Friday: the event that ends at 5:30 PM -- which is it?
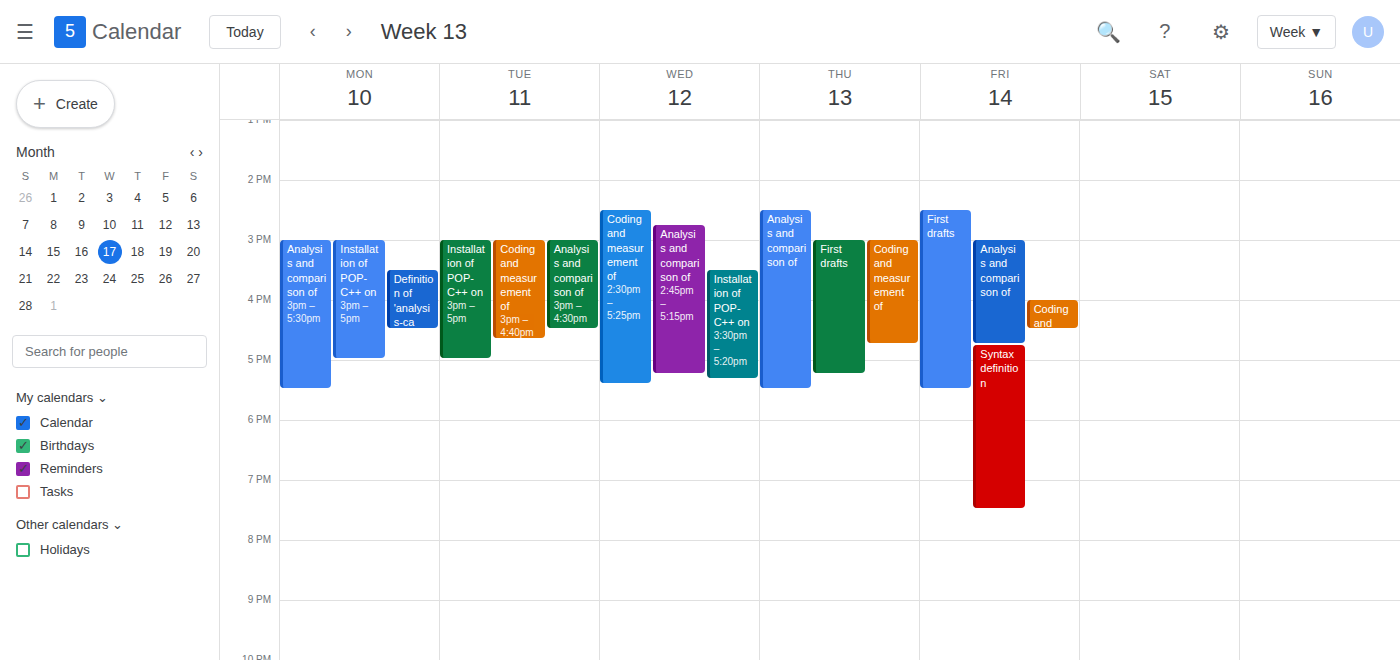
"First drafts"